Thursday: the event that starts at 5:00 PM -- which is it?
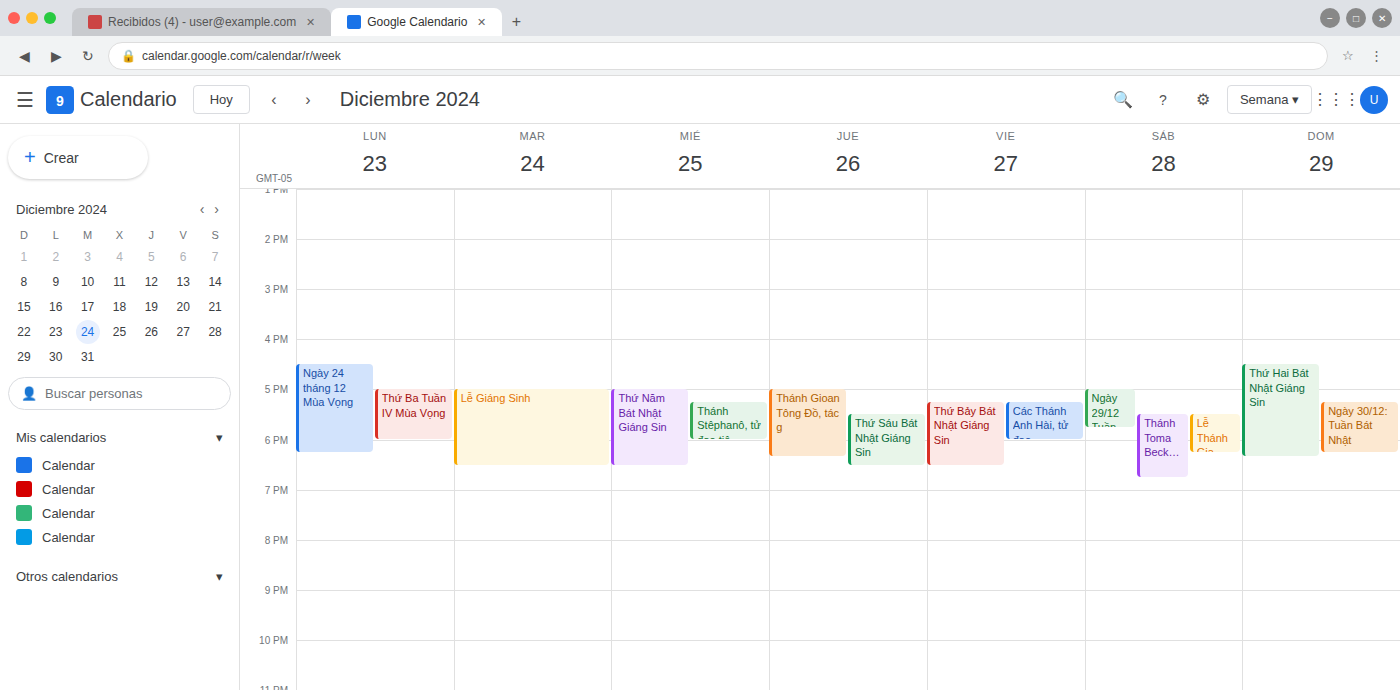
"Thánh Gioan Tông Ðồ, tác g"